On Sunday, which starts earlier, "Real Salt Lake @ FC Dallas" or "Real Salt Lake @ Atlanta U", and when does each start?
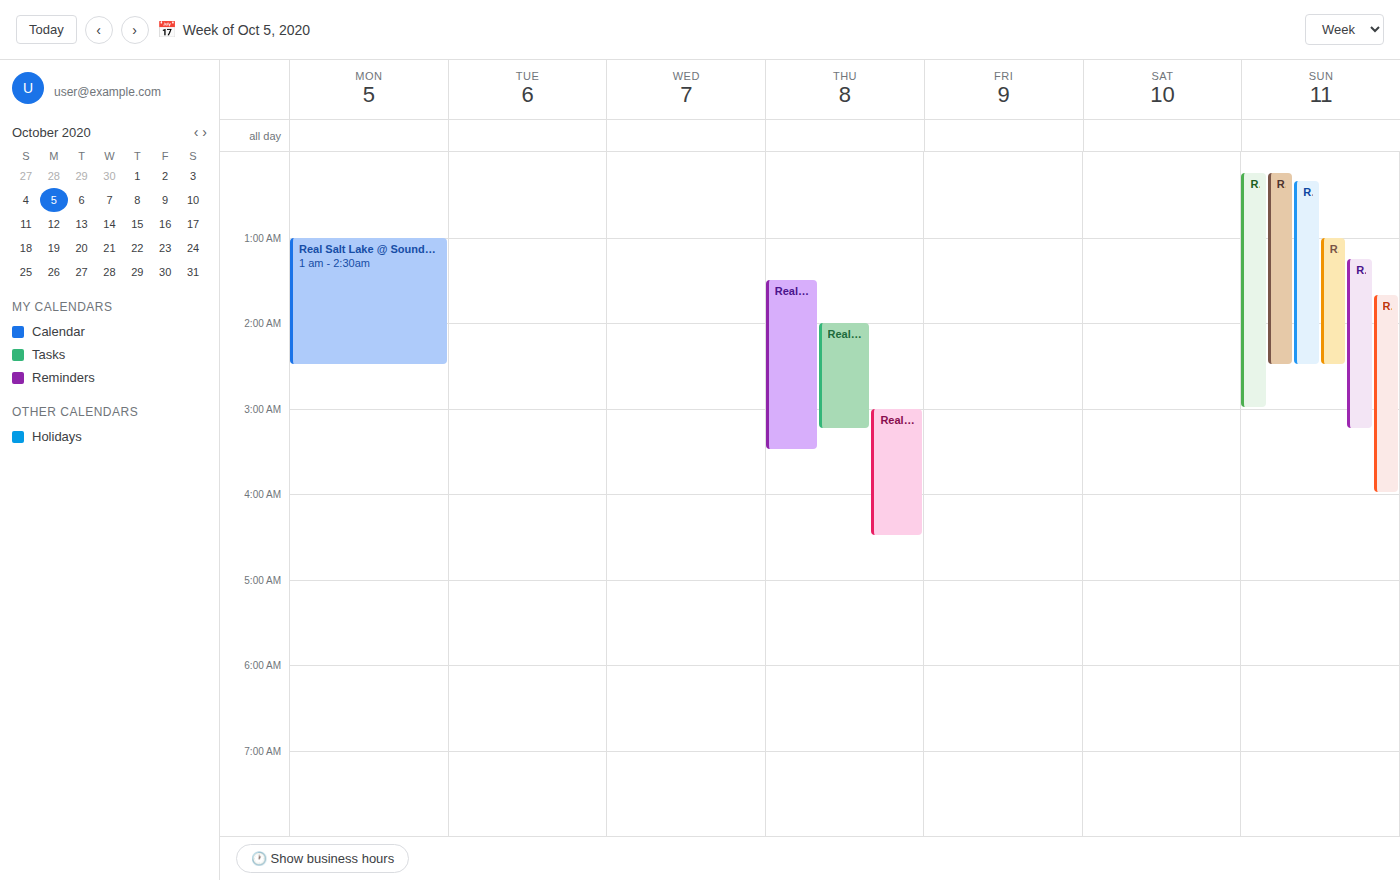
"Real Salt Lake @ FC Dallas" 12:15 AM; "Real Salt Lake @ Atlanta U" 1:00 AM.